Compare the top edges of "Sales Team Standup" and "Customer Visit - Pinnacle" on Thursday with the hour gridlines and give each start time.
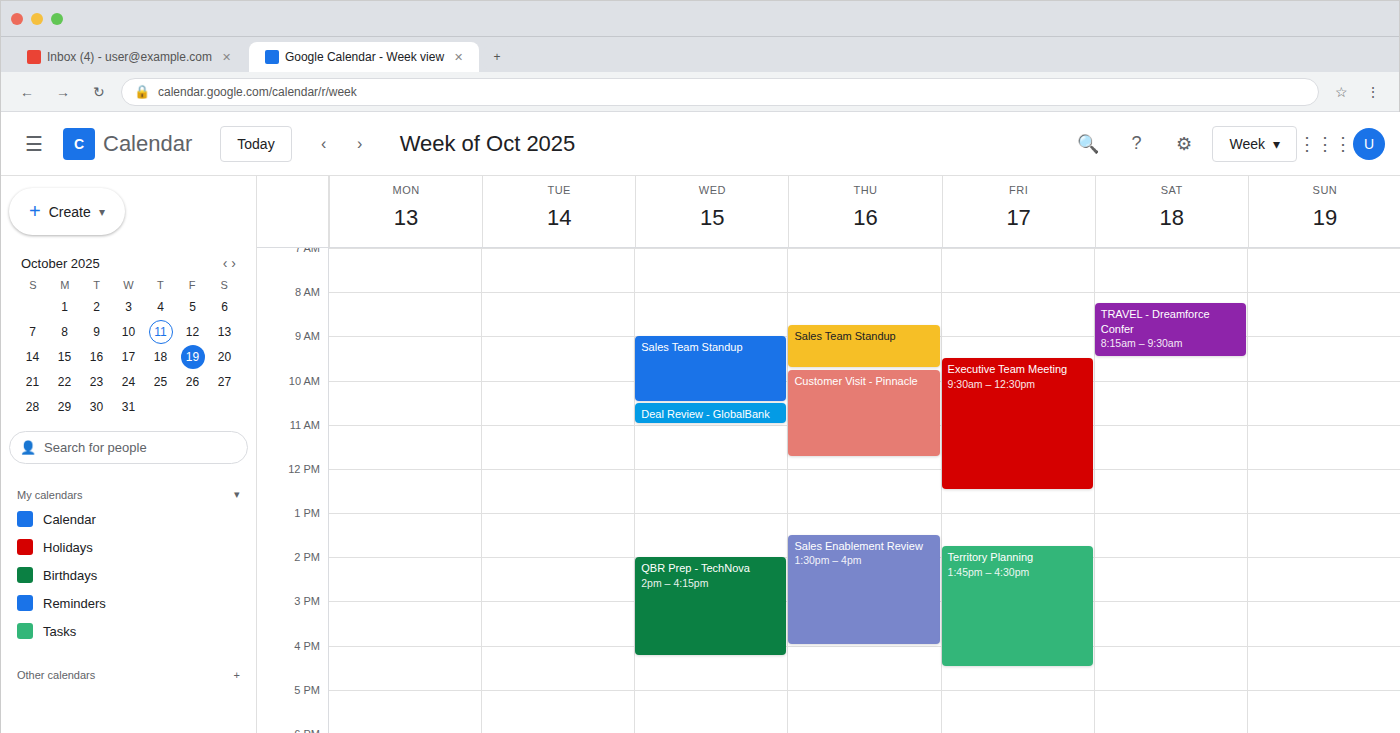
"Sales Team Standup": 8:45 AM, neither: three quarters of the way from the 8 AM line to the 9 AM line. "Customer Visit - Pinnacle": 9:45 AM, neither: three quarters of the way from the 9 AM line to the 10 AM line.